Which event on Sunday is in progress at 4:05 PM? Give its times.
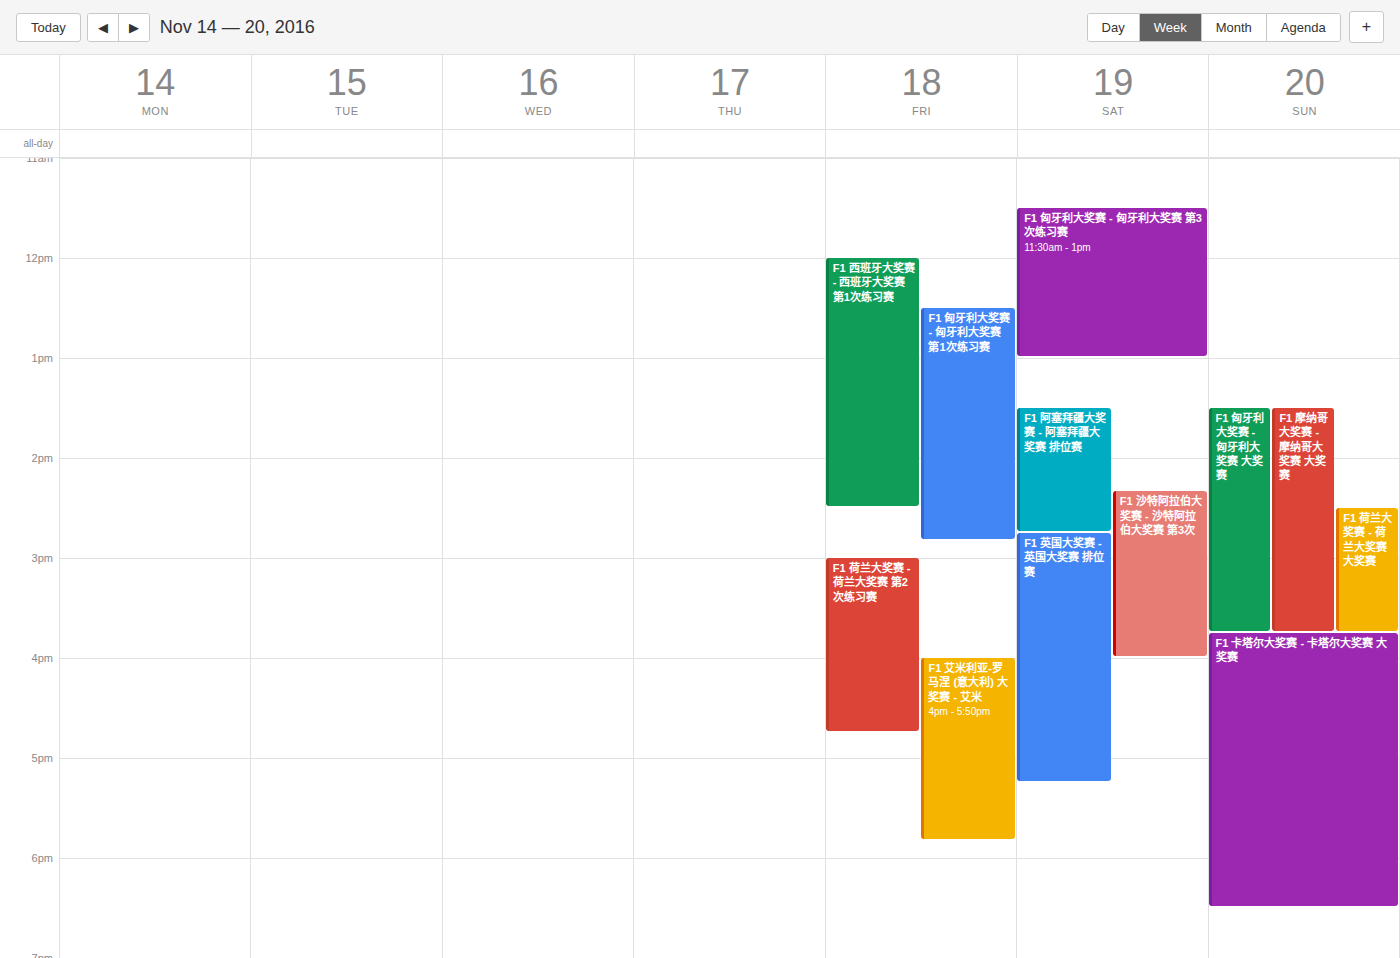
"F1 卡塔尔大奖赛 - 卡塔尔大奖赛 大奖赛", 3:45 PM to 6:30 PM